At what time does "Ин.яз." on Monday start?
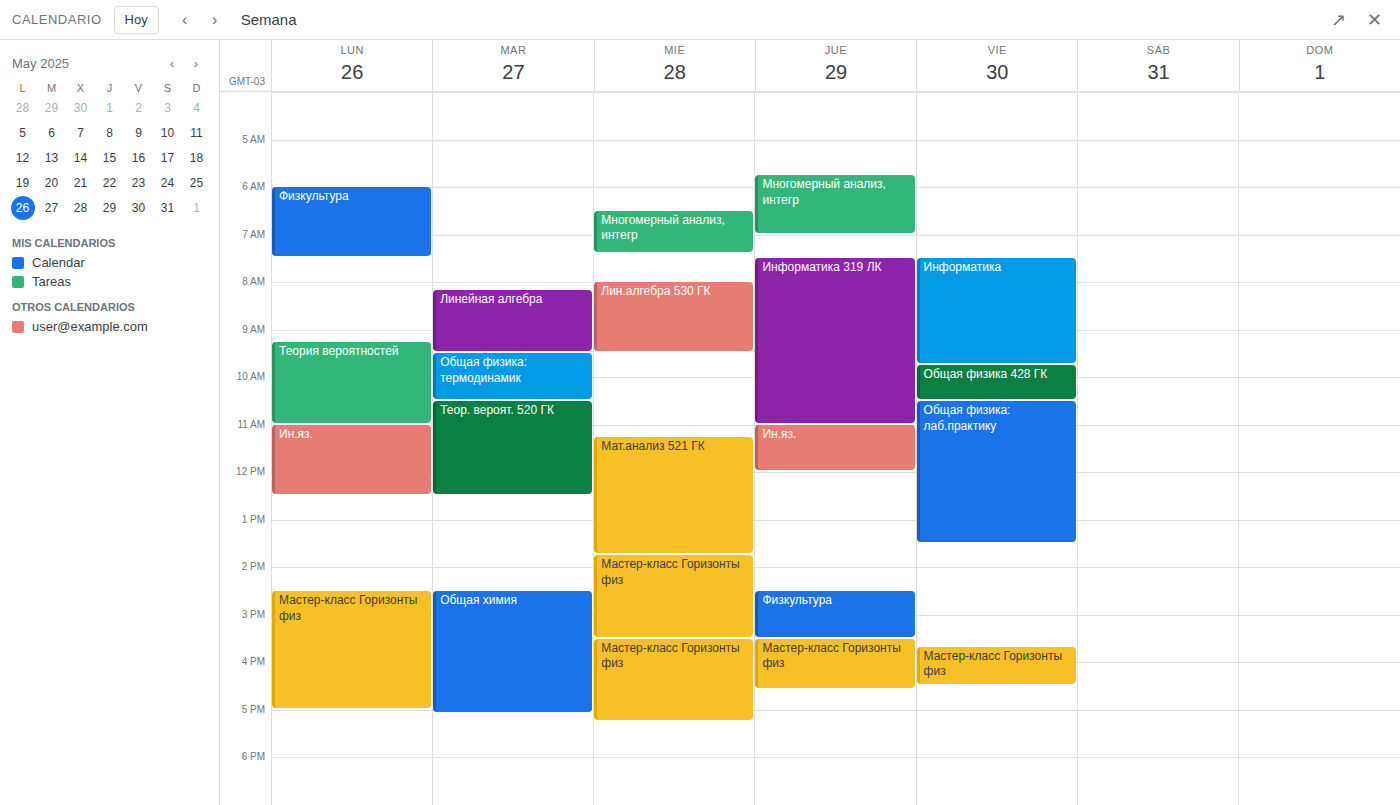
11:00 AM